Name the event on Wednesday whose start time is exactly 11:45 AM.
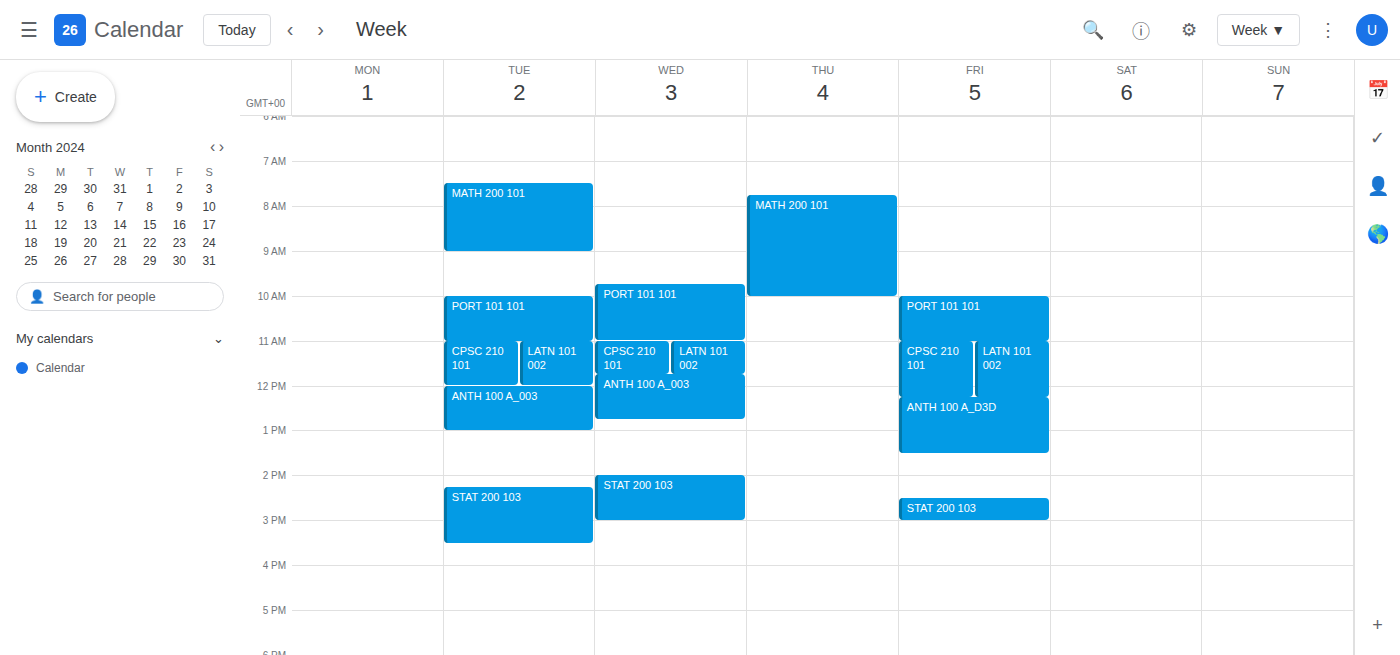
"ANTH 100 A_003"